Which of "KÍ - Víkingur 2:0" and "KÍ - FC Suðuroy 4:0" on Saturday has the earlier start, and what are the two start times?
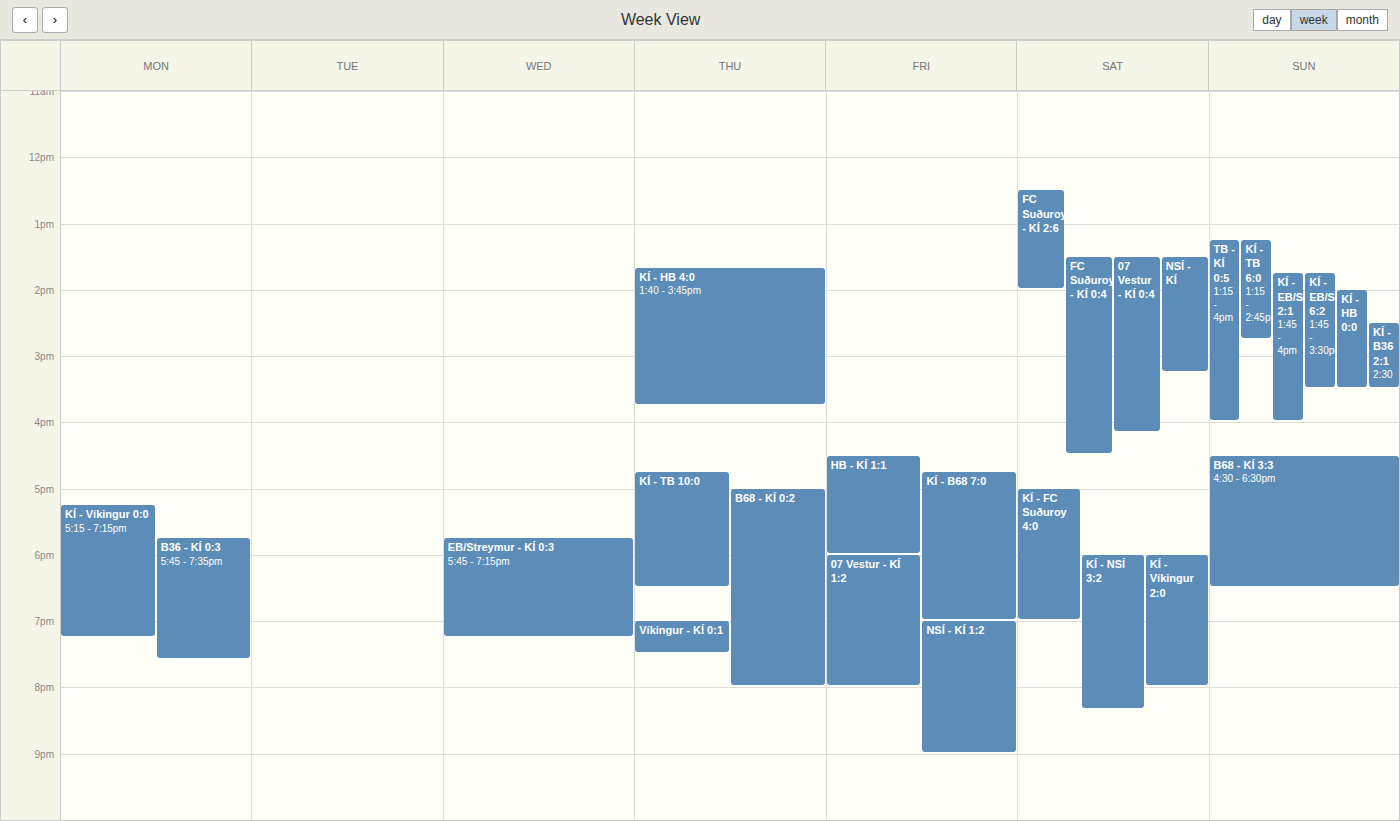
"KÍ - FC Suðuroy 4:0" 5:00 PM; "KÍ - Víkingur 2:0" 6:00 PM.